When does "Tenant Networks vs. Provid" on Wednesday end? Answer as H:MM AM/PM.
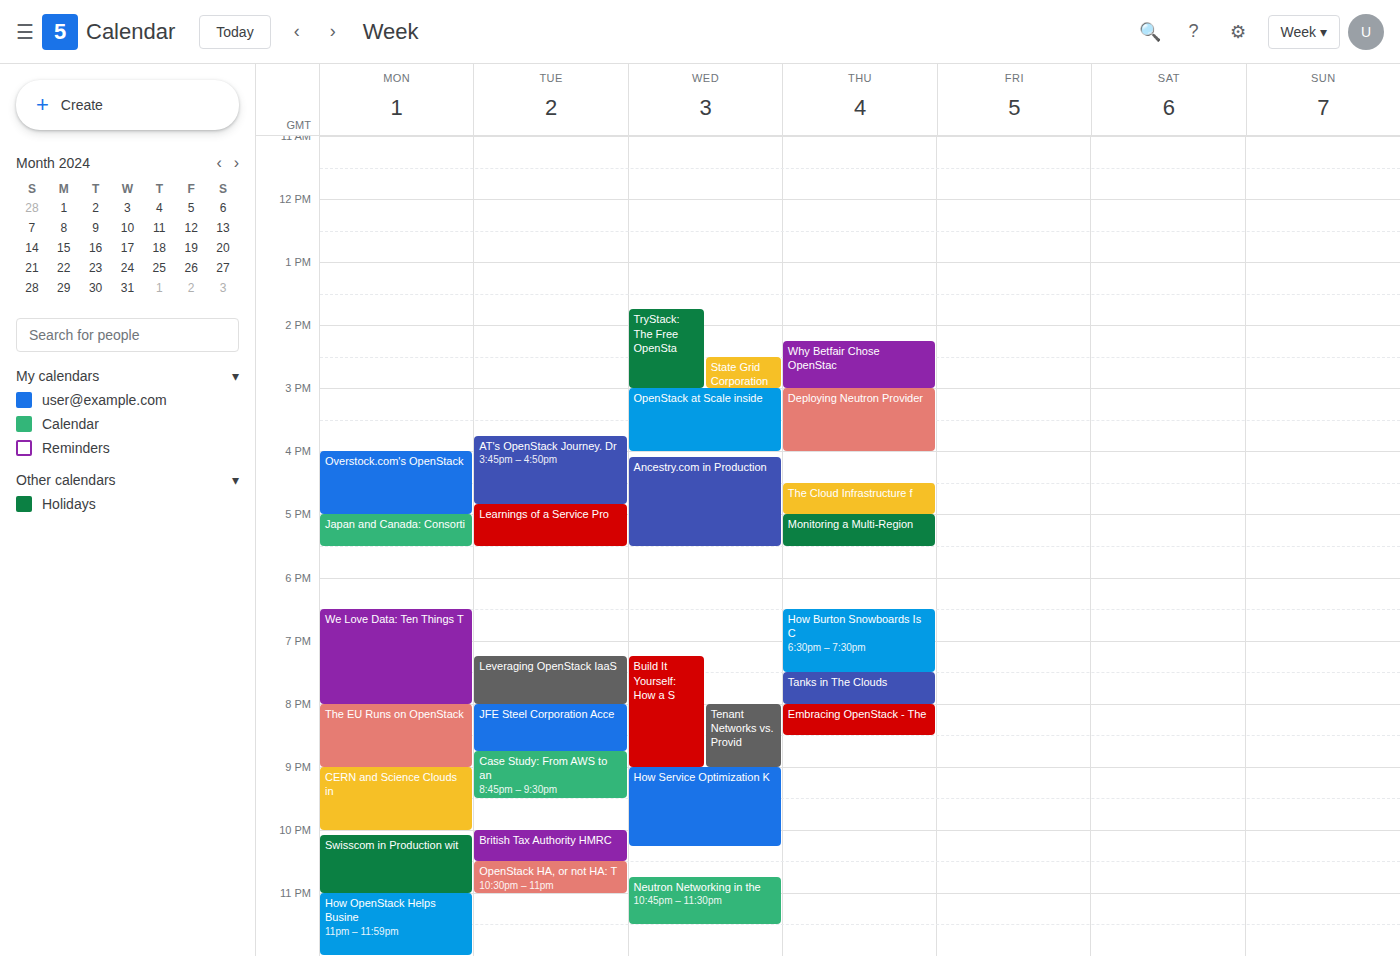
9:00 PM